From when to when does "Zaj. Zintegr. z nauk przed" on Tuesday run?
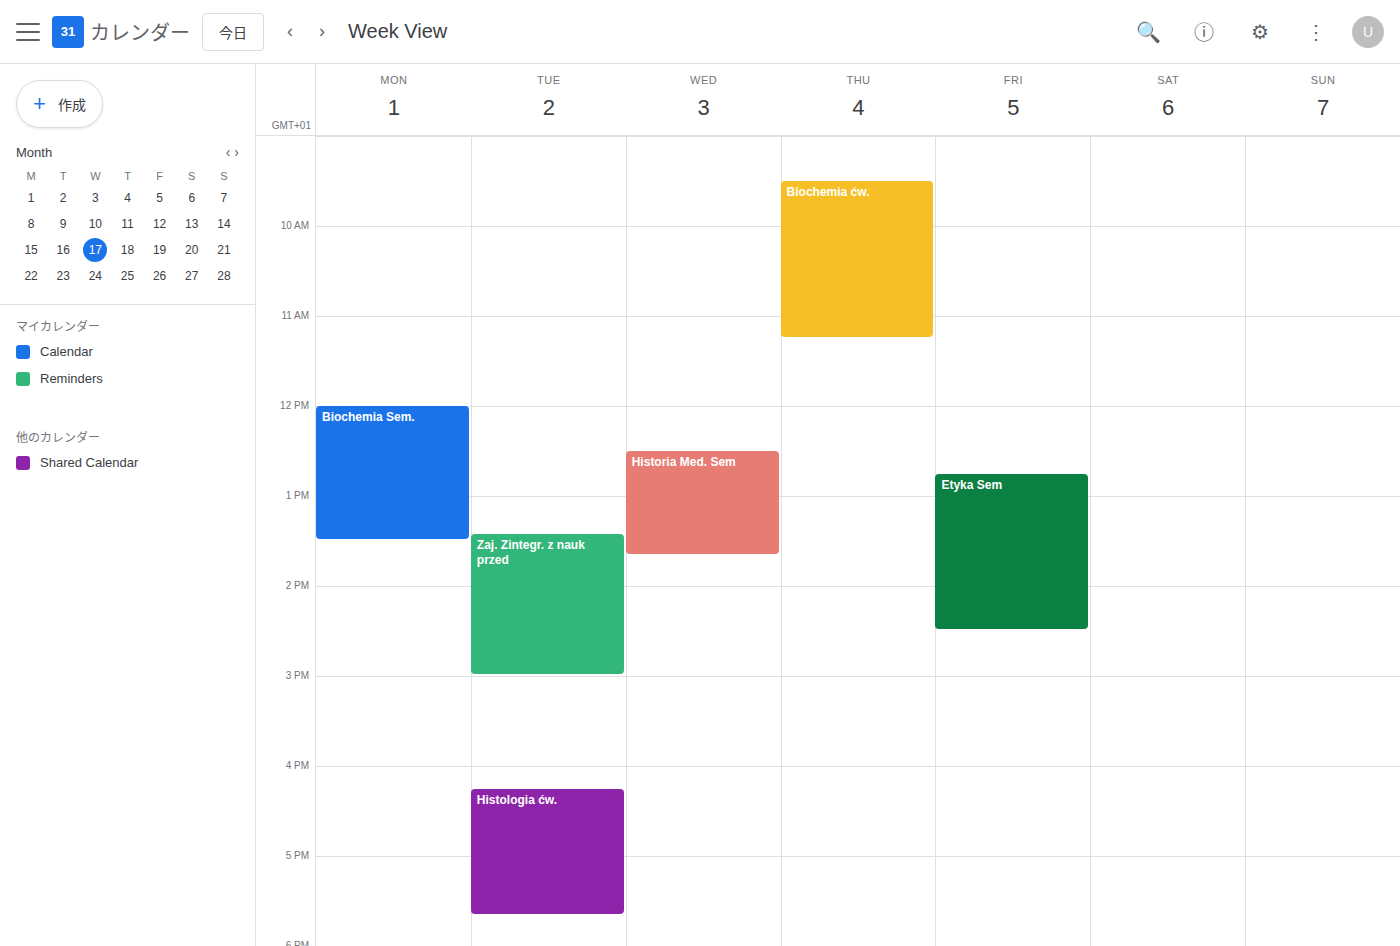
1:25 PM to 3:00 PM